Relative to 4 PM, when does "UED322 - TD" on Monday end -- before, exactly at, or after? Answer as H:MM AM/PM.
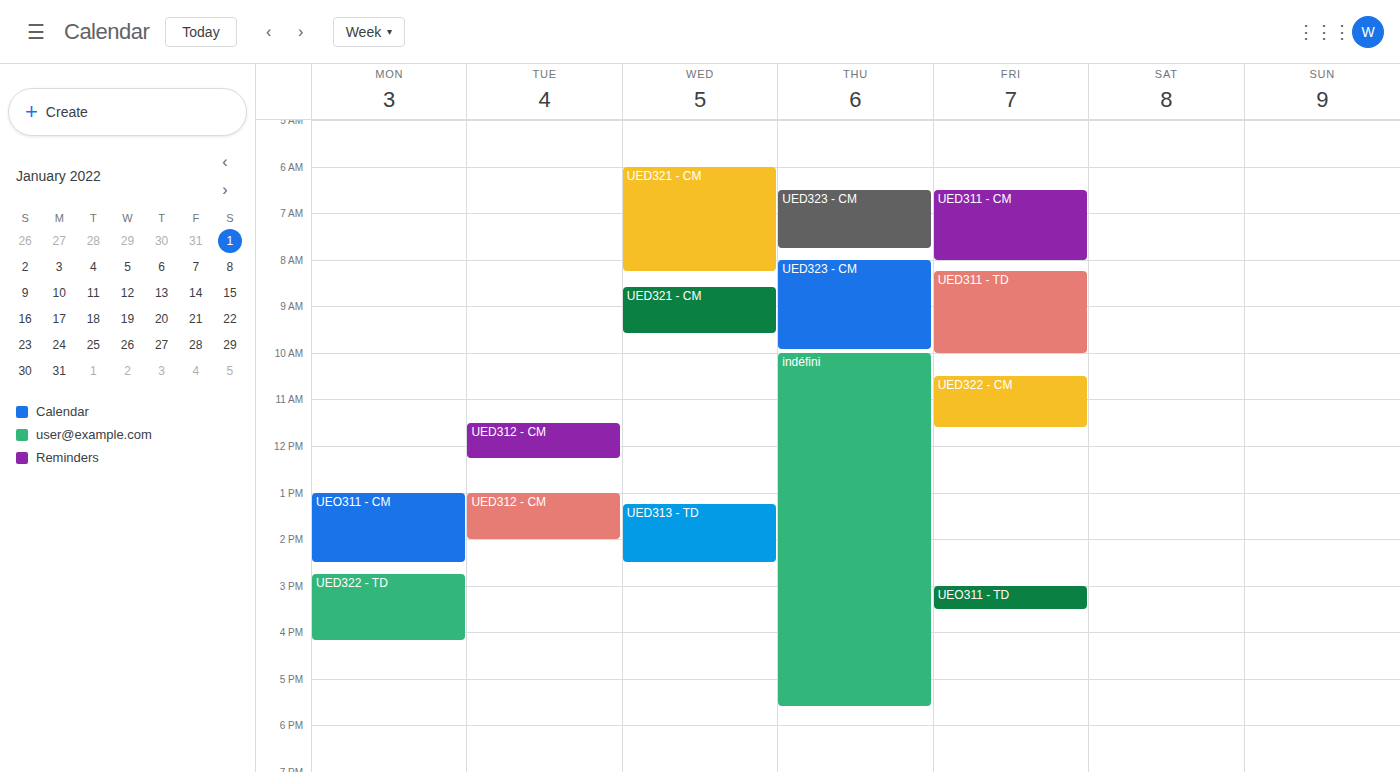
4:10 PM -- after 4 PM, 10 minutes below the 4 PM line.